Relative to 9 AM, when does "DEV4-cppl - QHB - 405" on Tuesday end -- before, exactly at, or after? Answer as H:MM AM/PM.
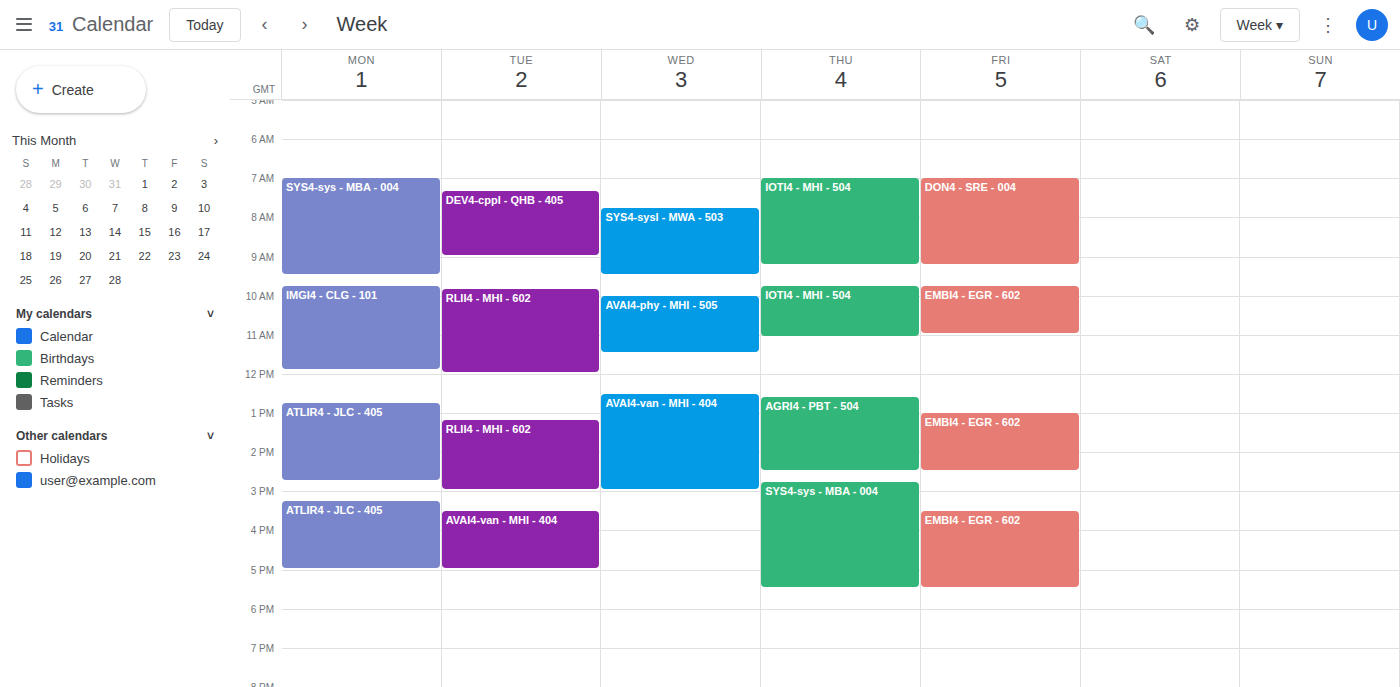
9:00 AM -- exactly at 9 AM, on the 9 AM line.